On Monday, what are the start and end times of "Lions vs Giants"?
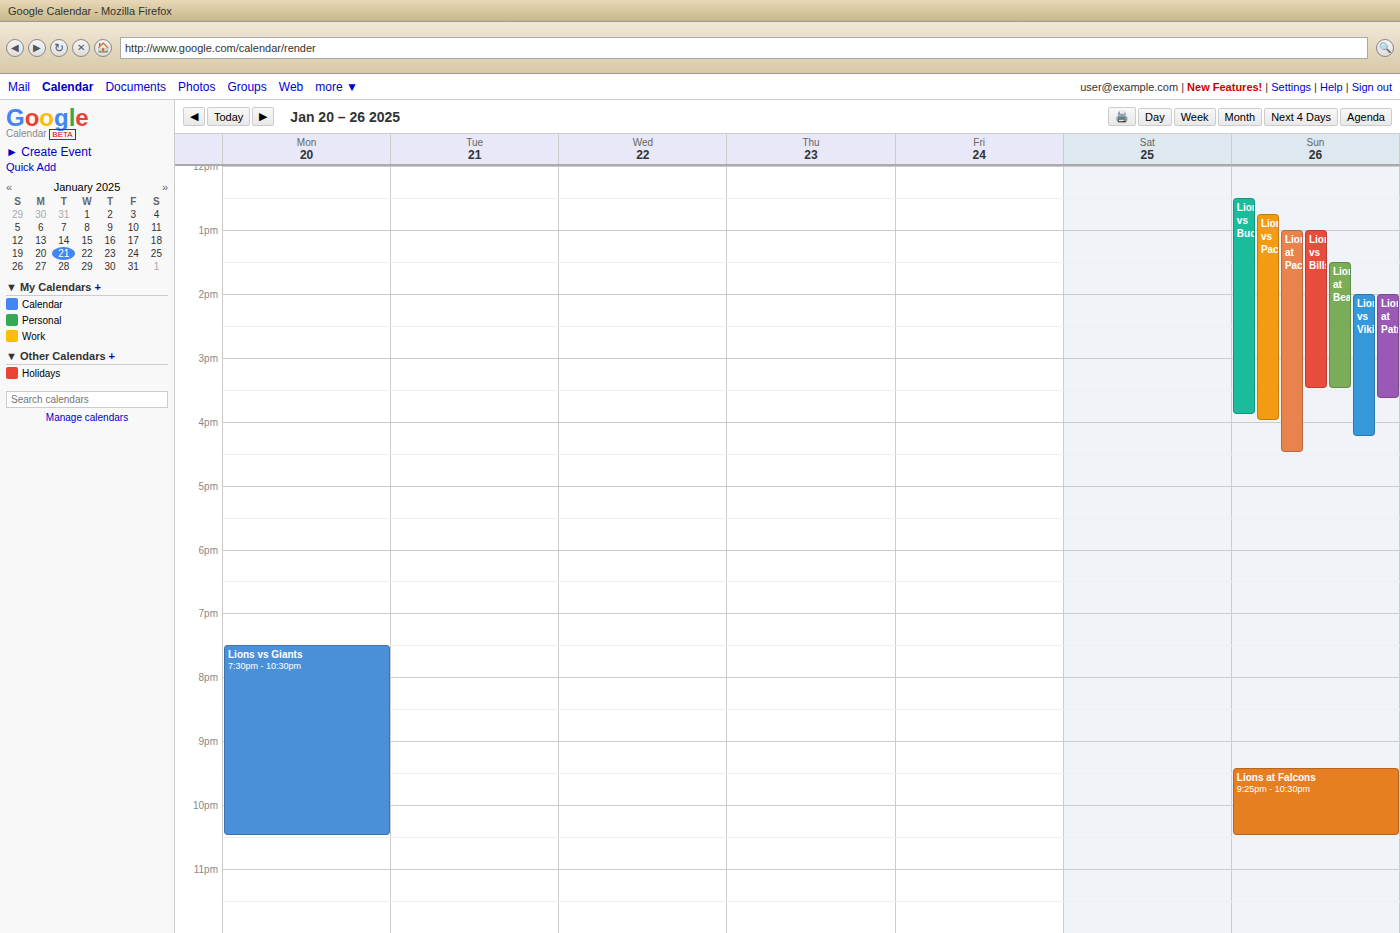
19:30 to 22:30